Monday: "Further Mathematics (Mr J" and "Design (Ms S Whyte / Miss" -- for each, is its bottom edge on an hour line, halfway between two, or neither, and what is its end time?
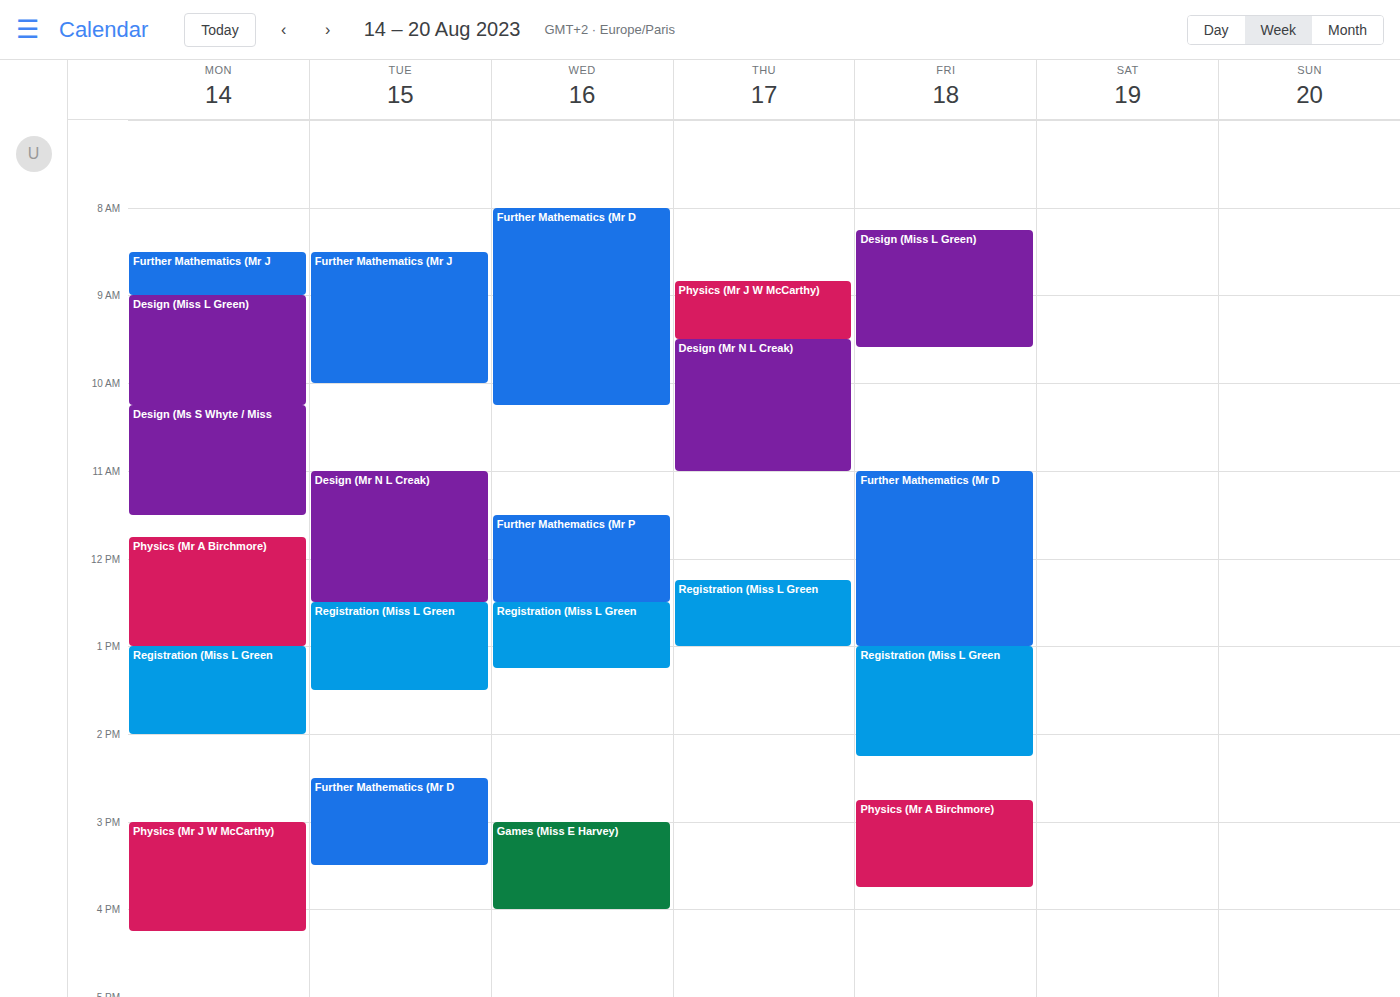
"Further Mathematics (Mr J": 9:00 AM, exactly on the 9 AM line. "Design (Ms S Whyte / Miss": 11:30 AM, halfway between the 11 AM and 12 PM lines.